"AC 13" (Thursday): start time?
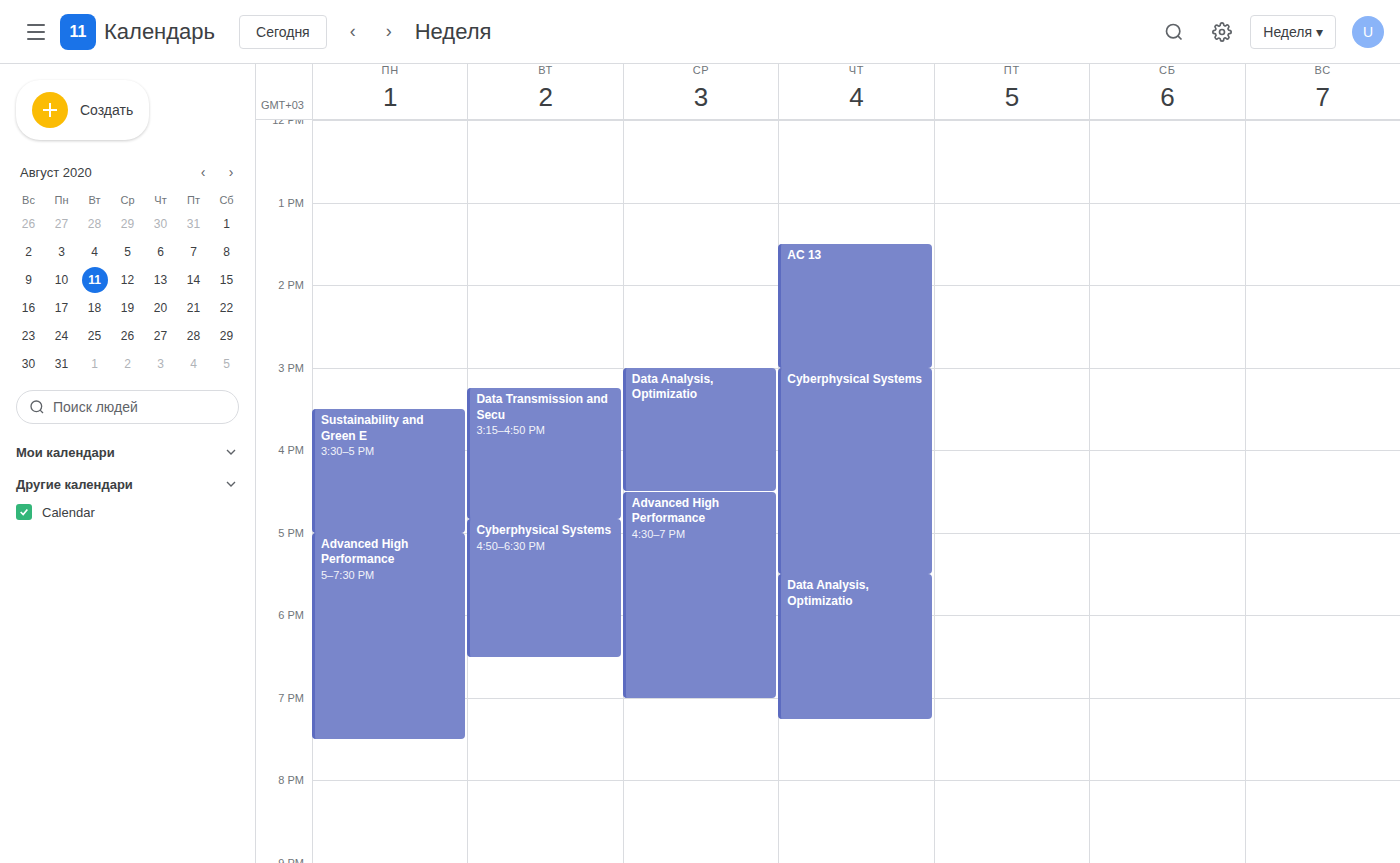
1:30 PM